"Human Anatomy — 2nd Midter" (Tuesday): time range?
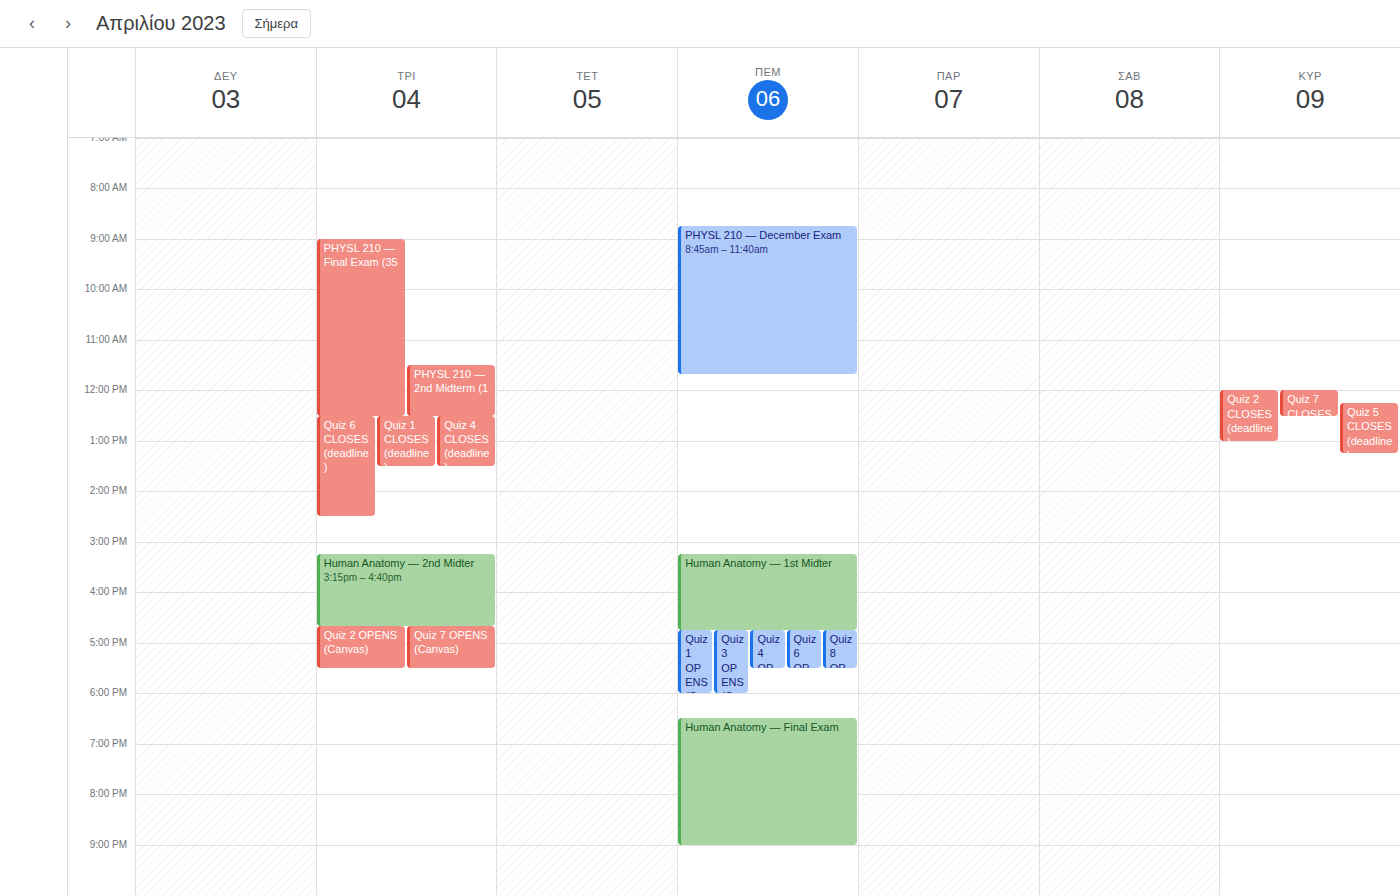
3:15 PM to 4:40 PM